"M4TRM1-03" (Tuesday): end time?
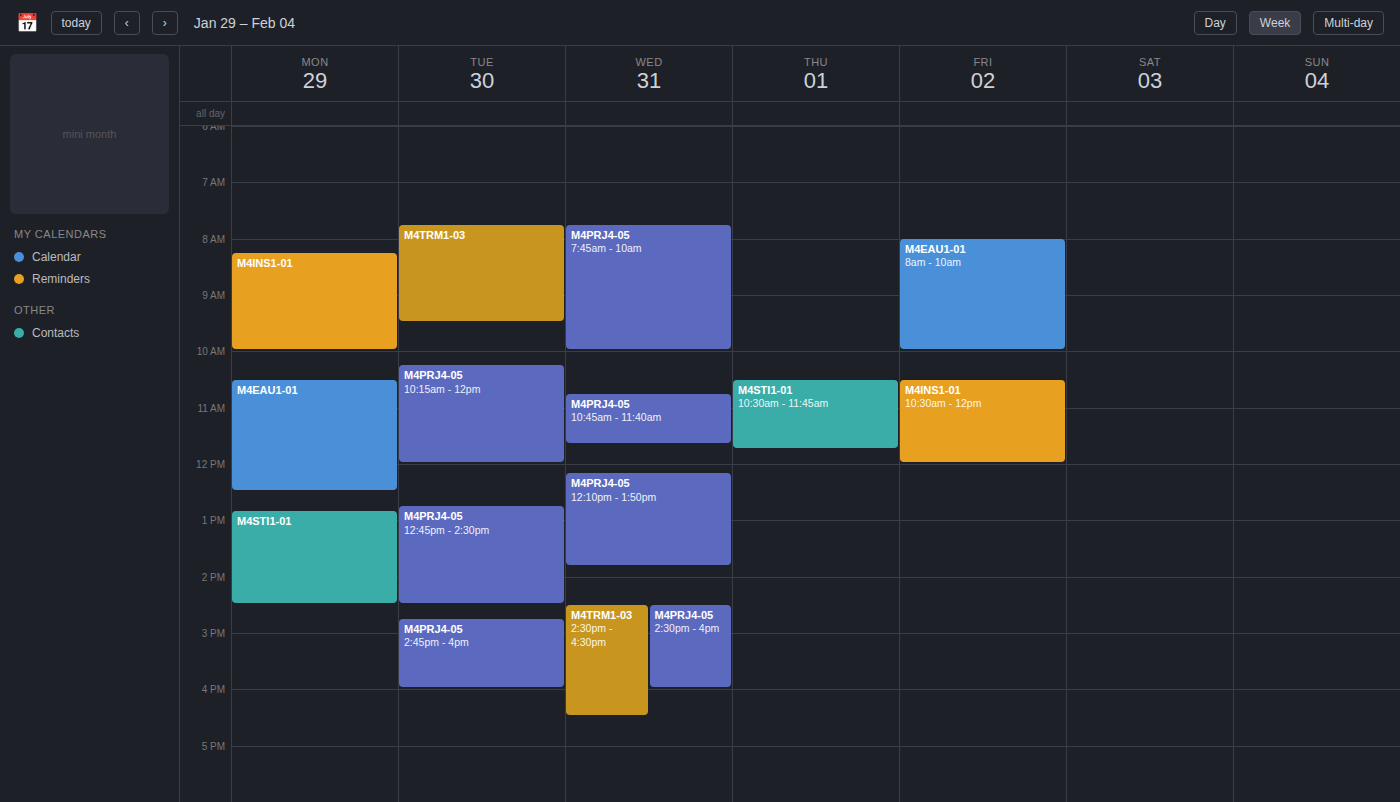
9:30 AM